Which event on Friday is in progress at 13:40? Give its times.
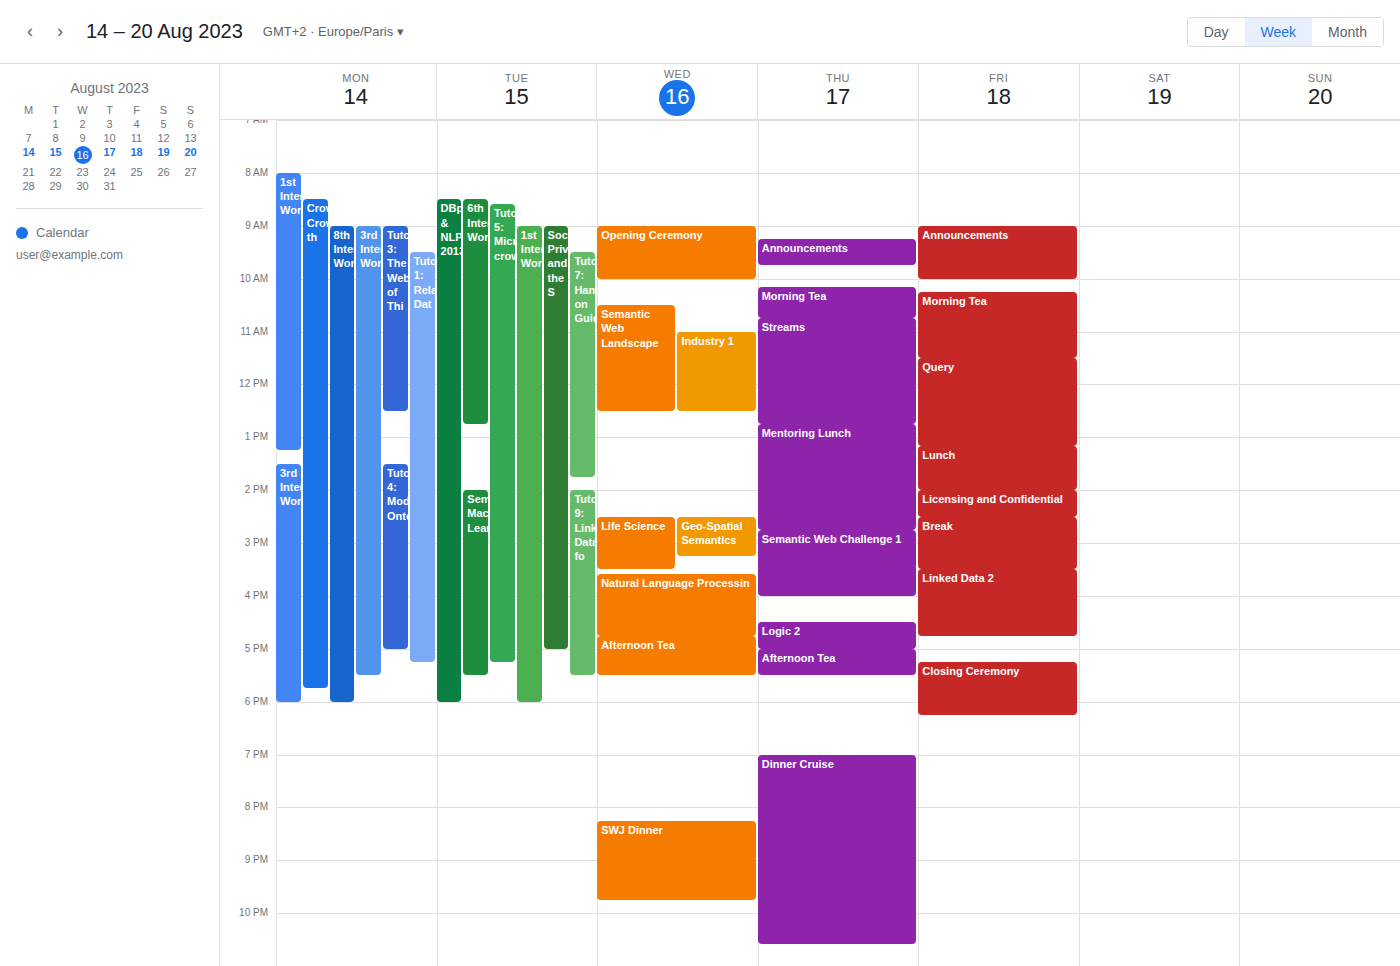
"Lunch", 13:10 to 14:00